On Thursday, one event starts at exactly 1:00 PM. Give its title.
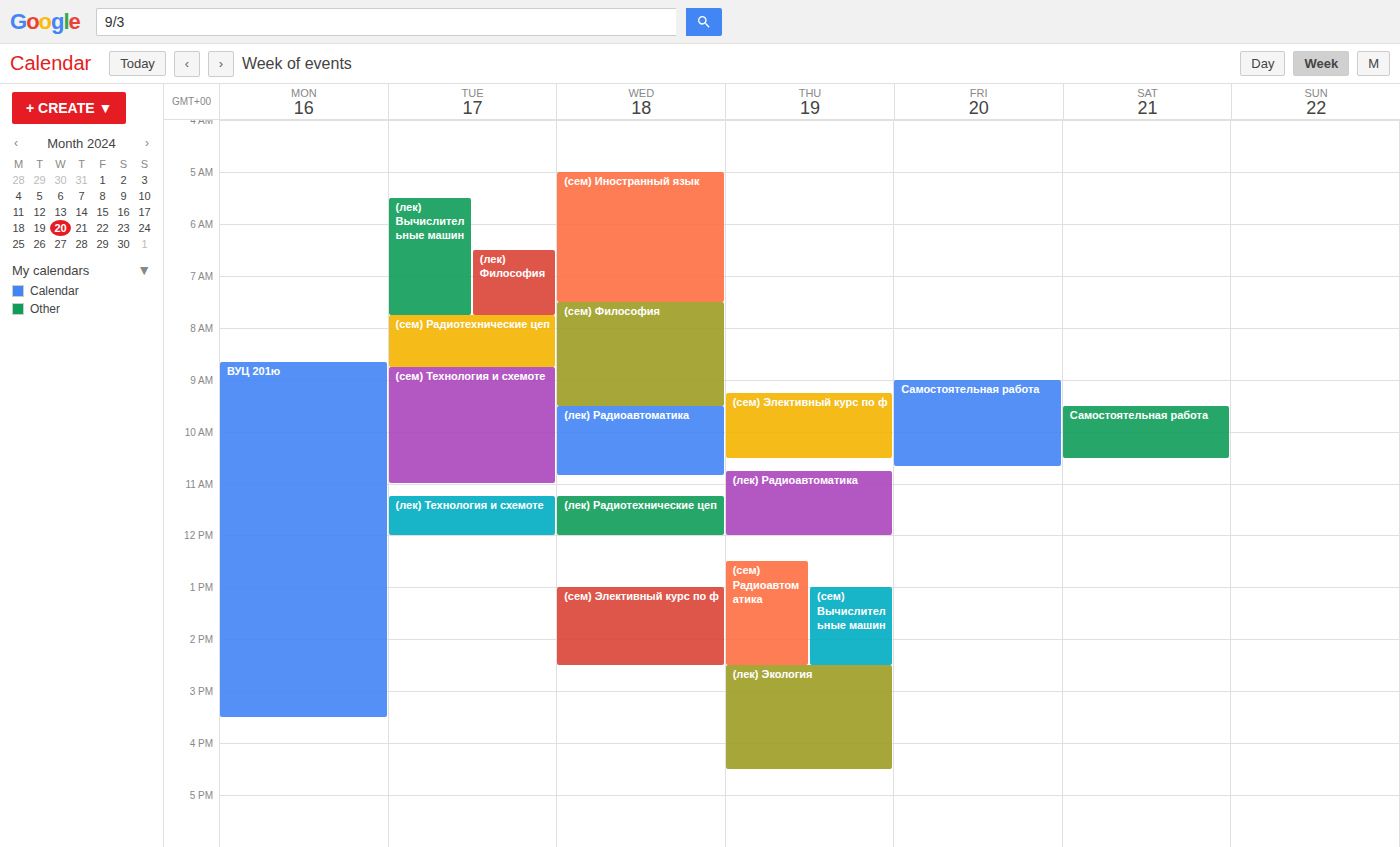
"(сем) Вычислительные машин"